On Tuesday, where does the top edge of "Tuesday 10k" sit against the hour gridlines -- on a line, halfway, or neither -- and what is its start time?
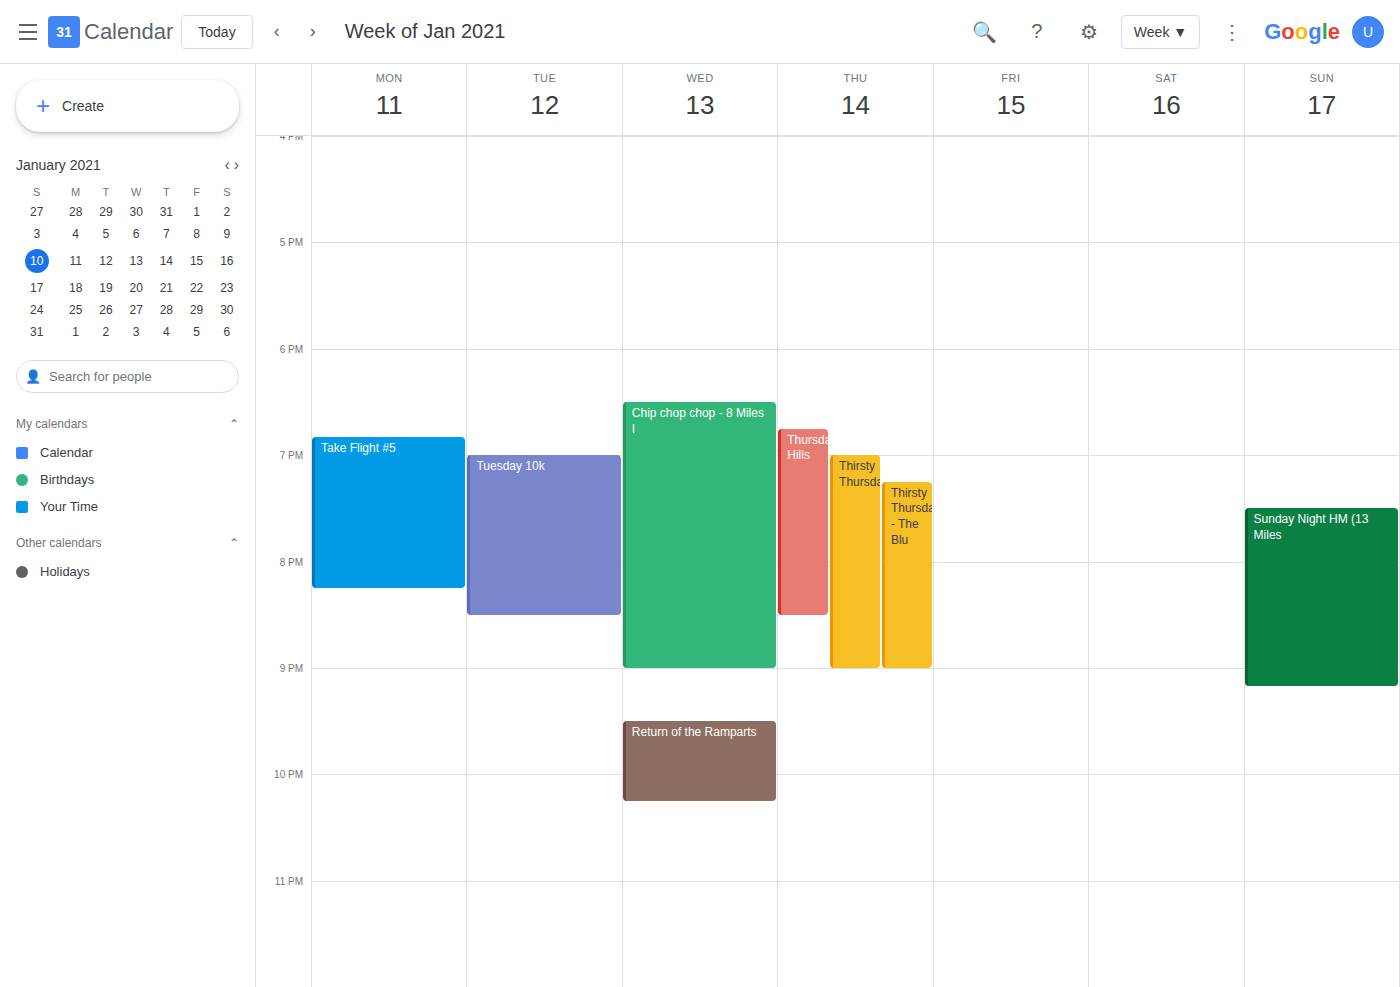
7:00 PM -- exactly on the 7 PM line.